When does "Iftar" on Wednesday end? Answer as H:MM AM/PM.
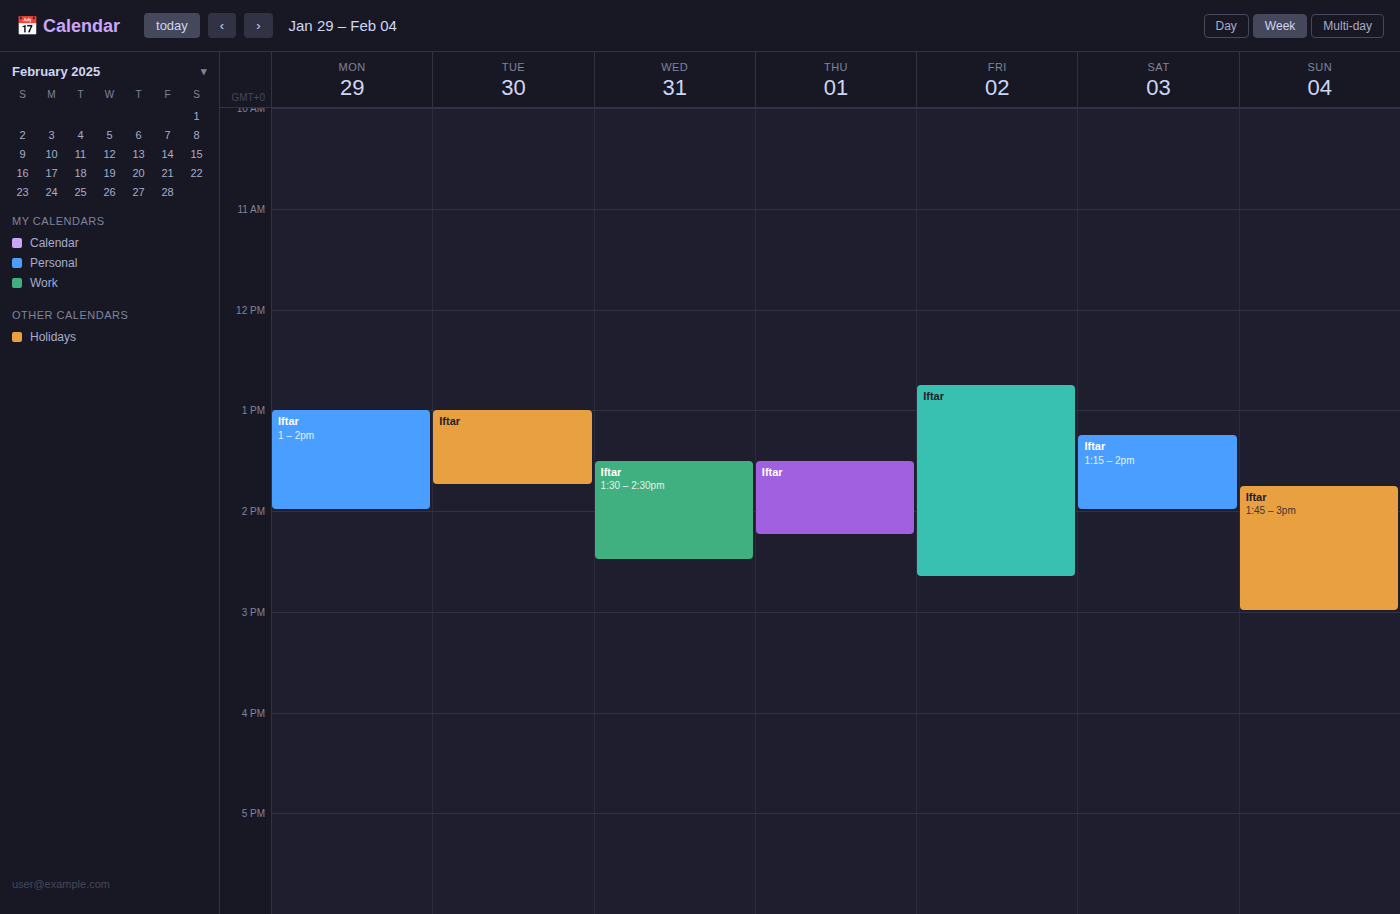
2:30 PM